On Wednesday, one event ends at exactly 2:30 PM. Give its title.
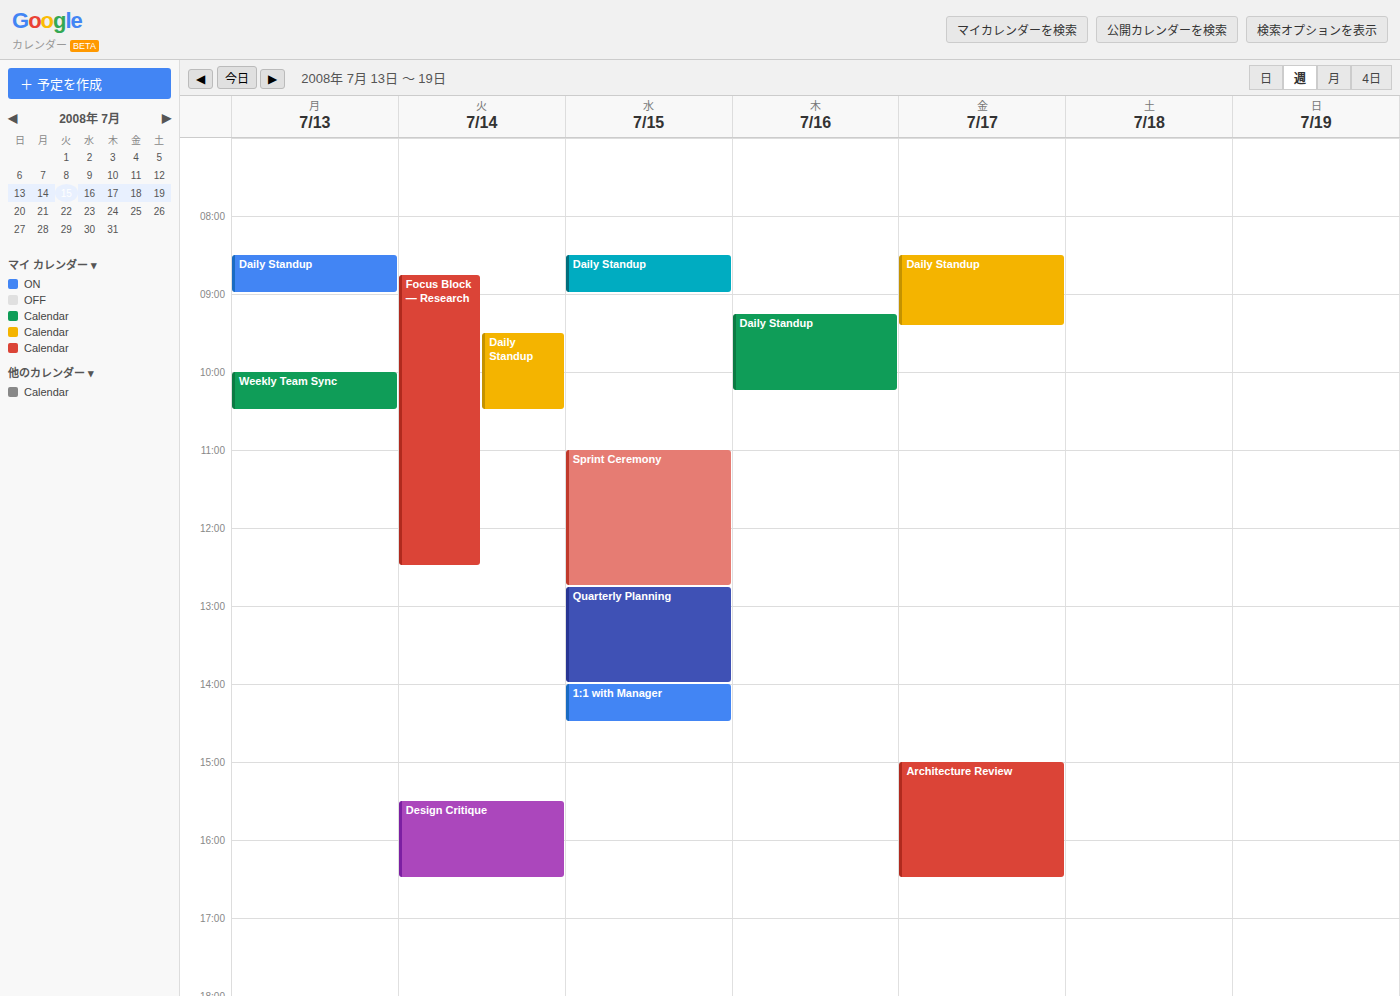
"1:1 with Manager"